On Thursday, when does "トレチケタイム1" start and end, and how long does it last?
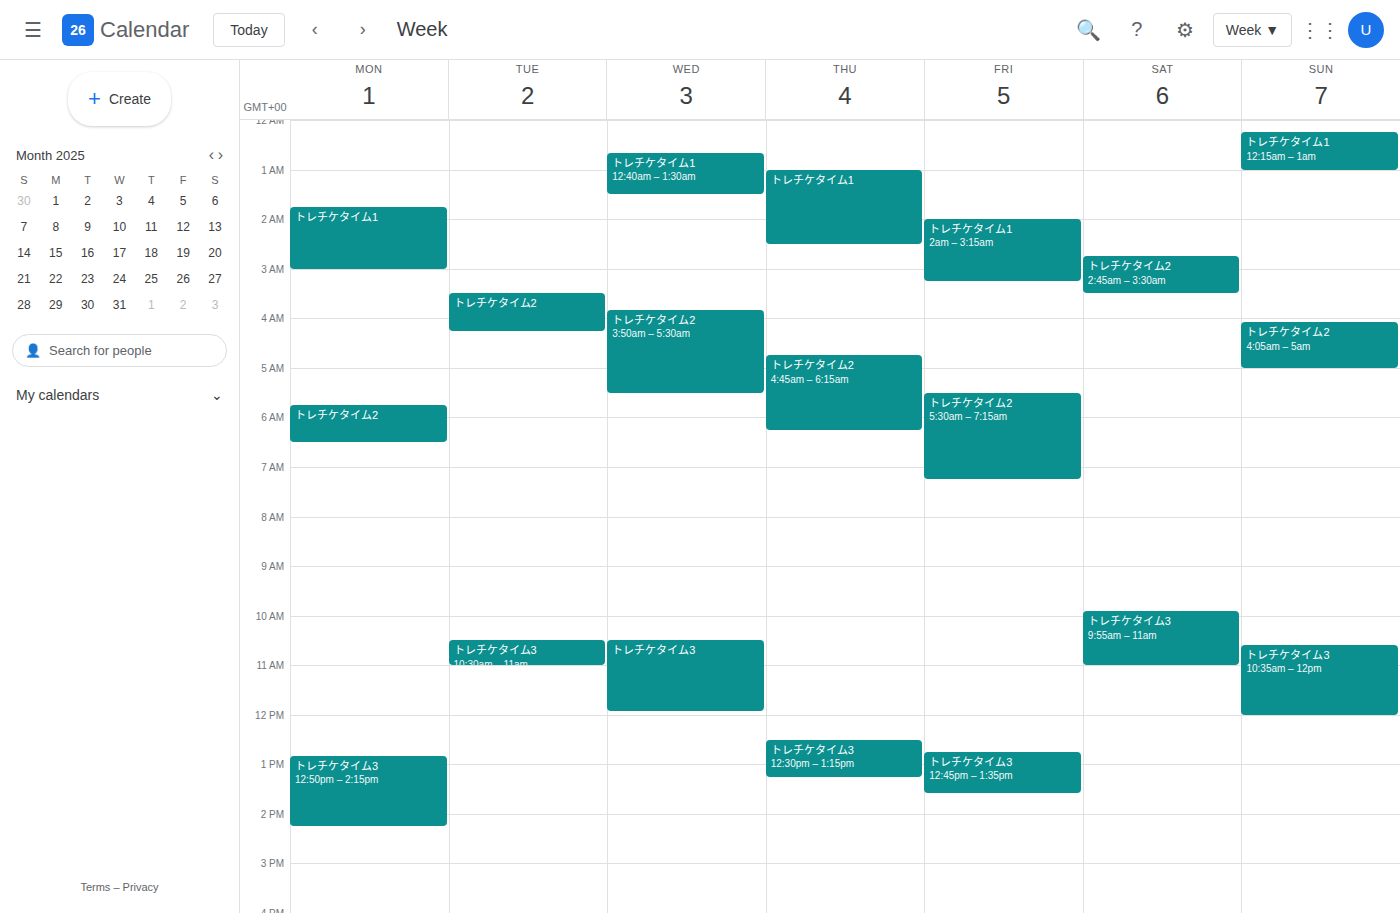
01:00 to 02:30, 1 hour 30 minutes